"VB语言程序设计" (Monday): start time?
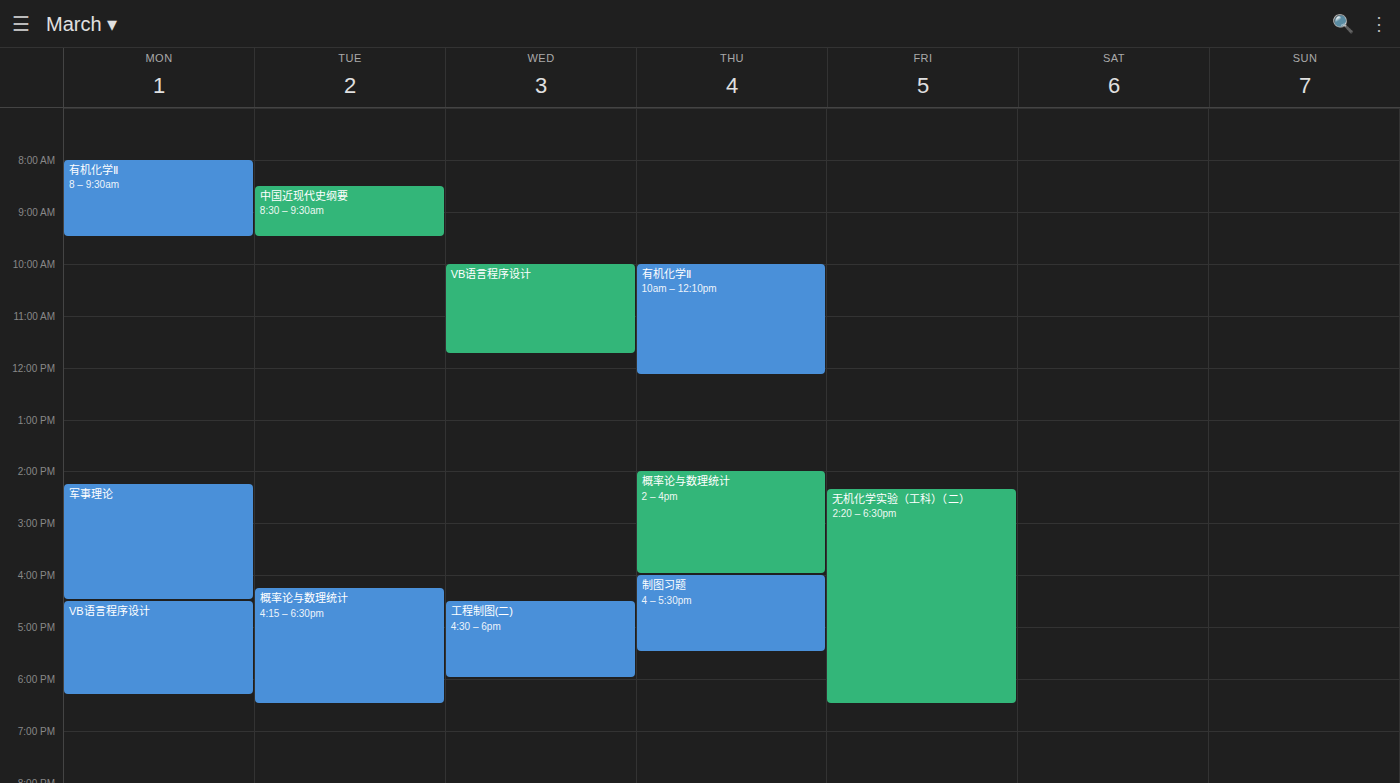
4:30 PM